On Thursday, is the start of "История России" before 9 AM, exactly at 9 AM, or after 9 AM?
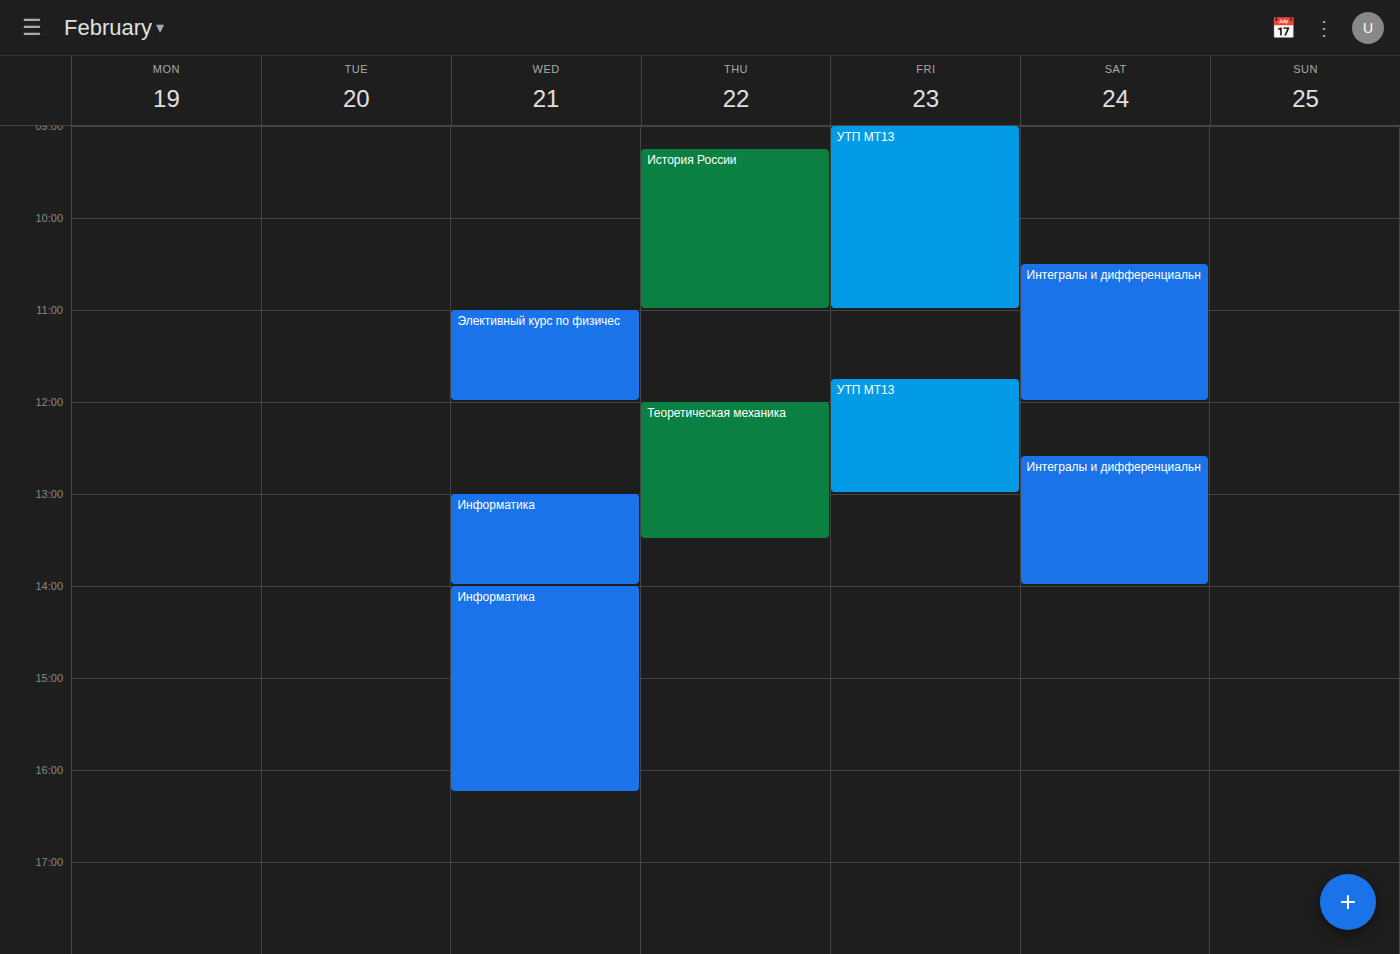
9:15 AM -- after 9 AM, 15 minutes below the 9 AM line.